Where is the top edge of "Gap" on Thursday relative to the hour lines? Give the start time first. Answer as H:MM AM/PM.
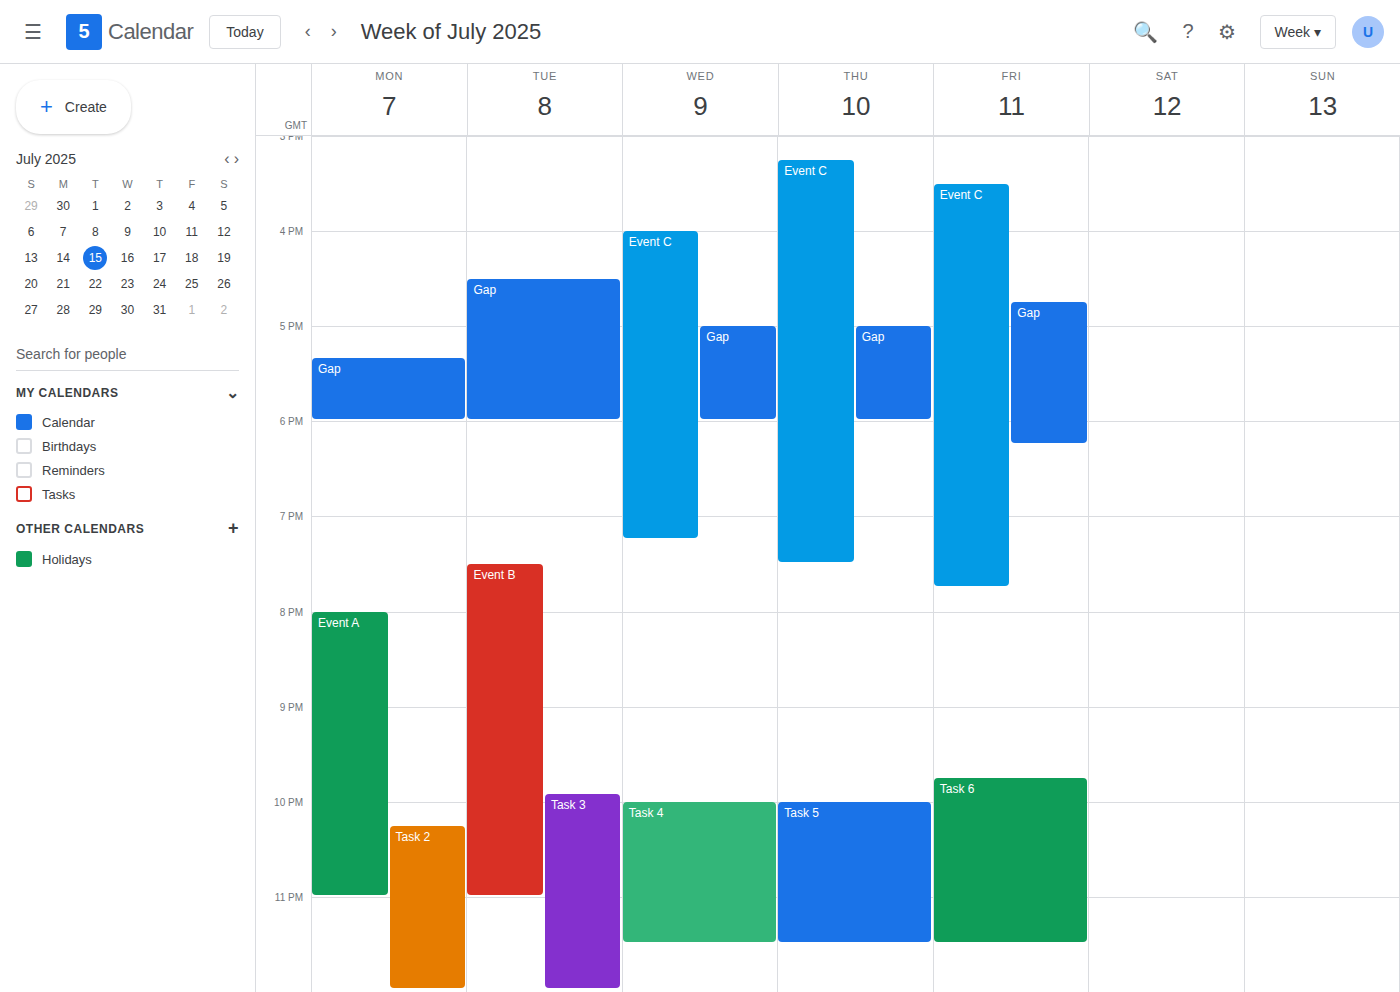
5:00 PM -- exactly on the 5 PM line.